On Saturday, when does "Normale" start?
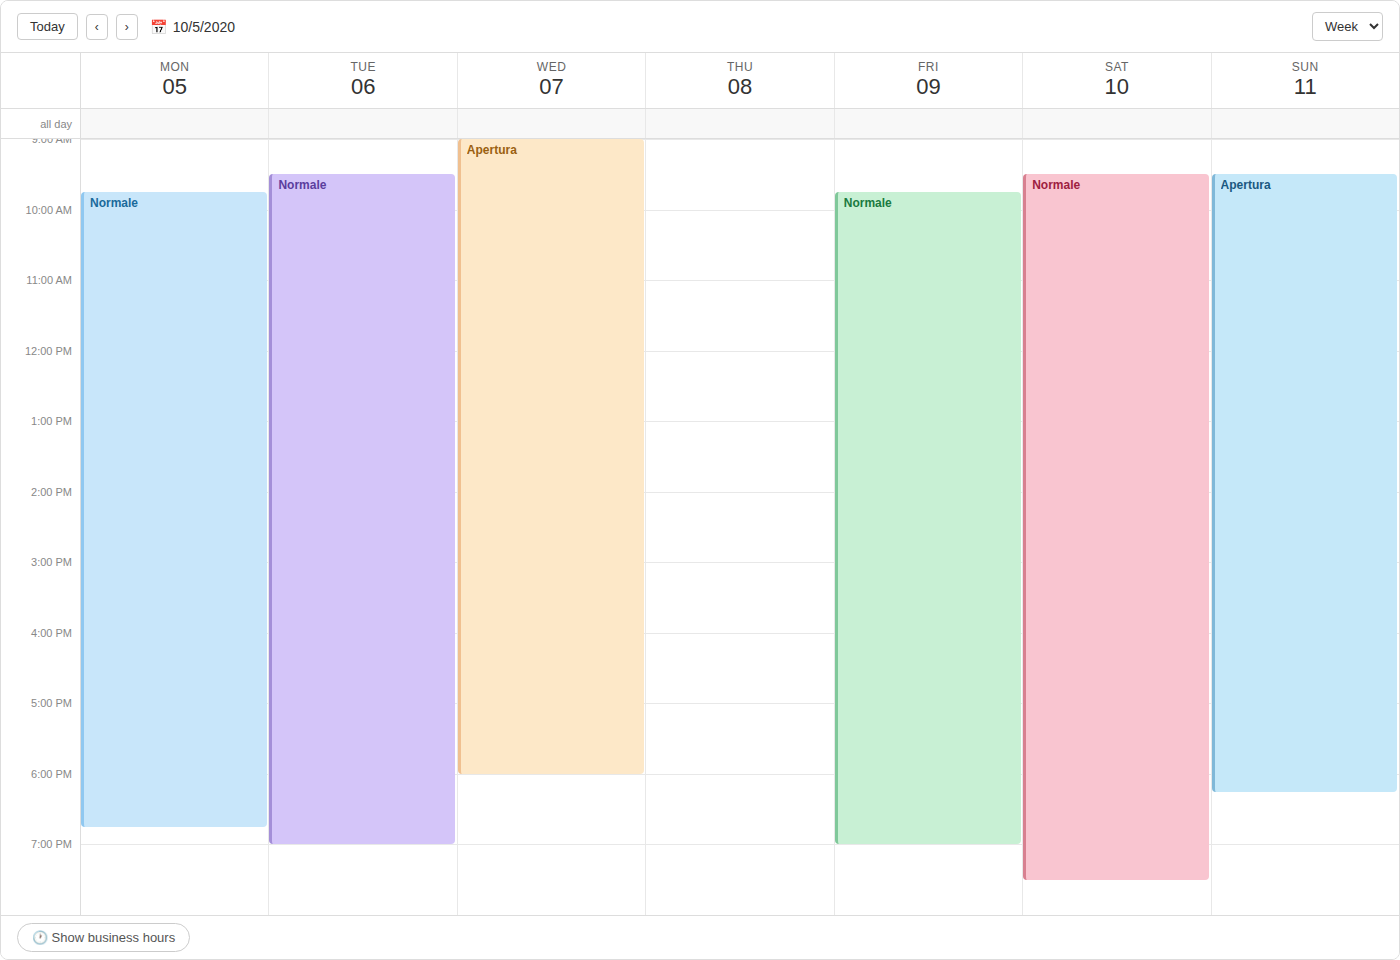
09:30